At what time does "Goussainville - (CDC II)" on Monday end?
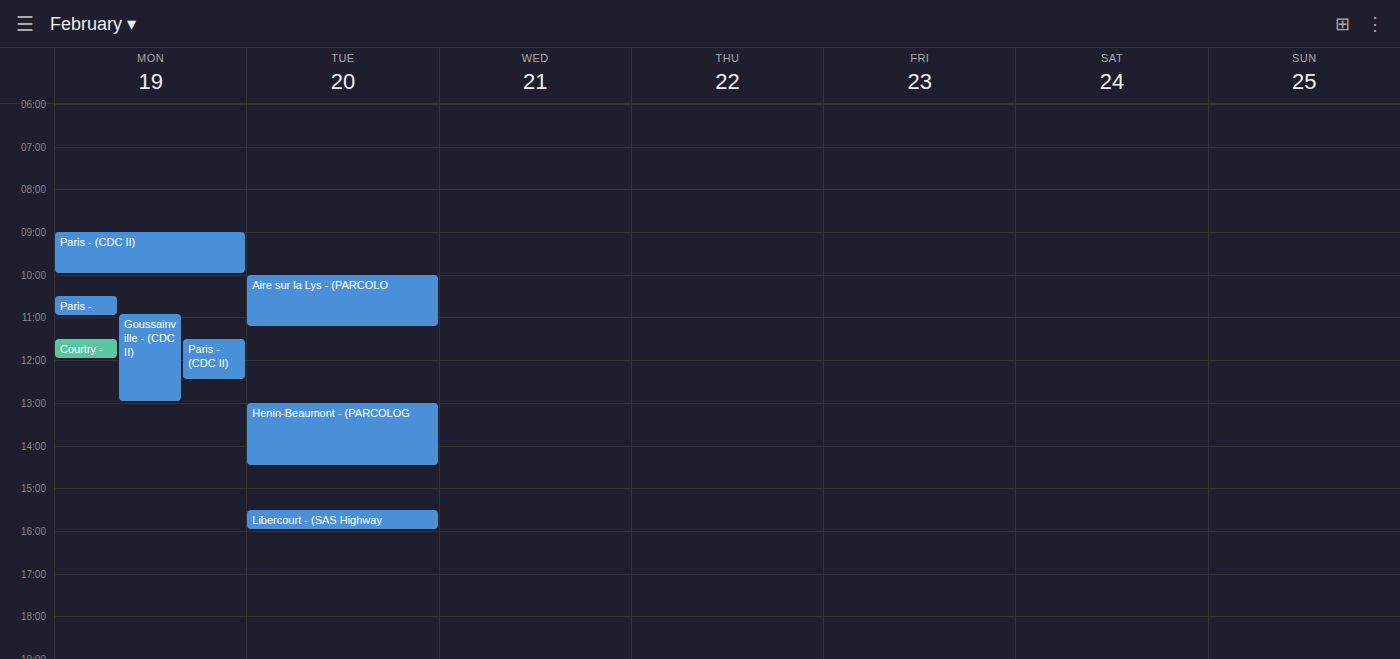
1:00 PM